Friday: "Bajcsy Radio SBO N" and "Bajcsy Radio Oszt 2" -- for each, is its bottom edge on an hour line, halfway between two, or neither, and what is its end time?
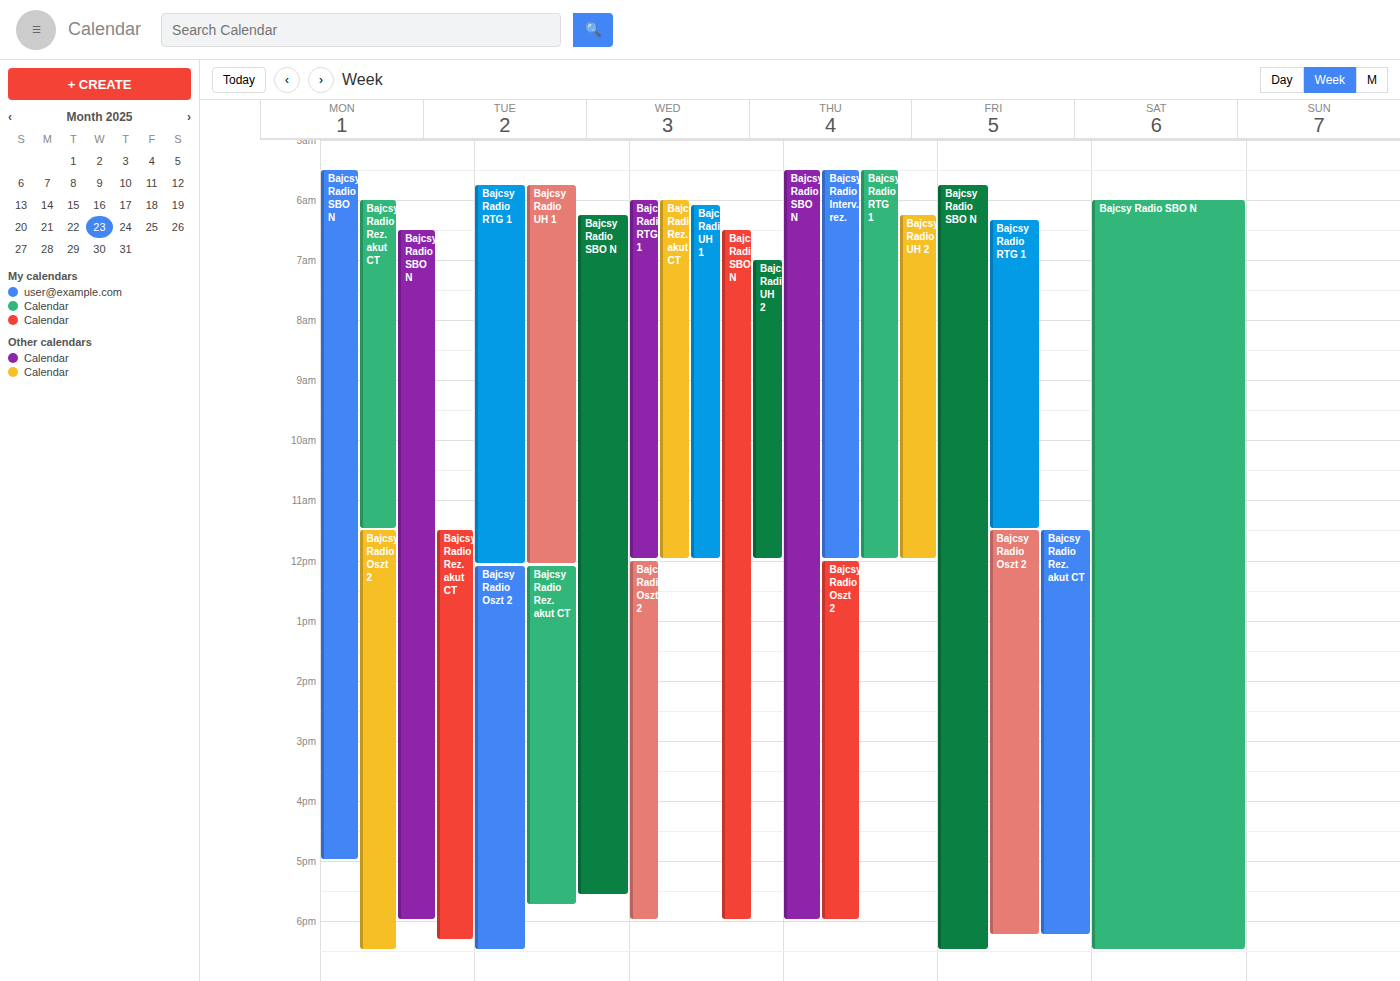
"Bajcsy Radio SBO N": 6:30 PM, halfway between the 6 PM and 7 PM lines. "Bajcsy Radio Oszt 2": 6:15 PM, neither: a quarter of the way from the 6 PM line to the 7 PM line.